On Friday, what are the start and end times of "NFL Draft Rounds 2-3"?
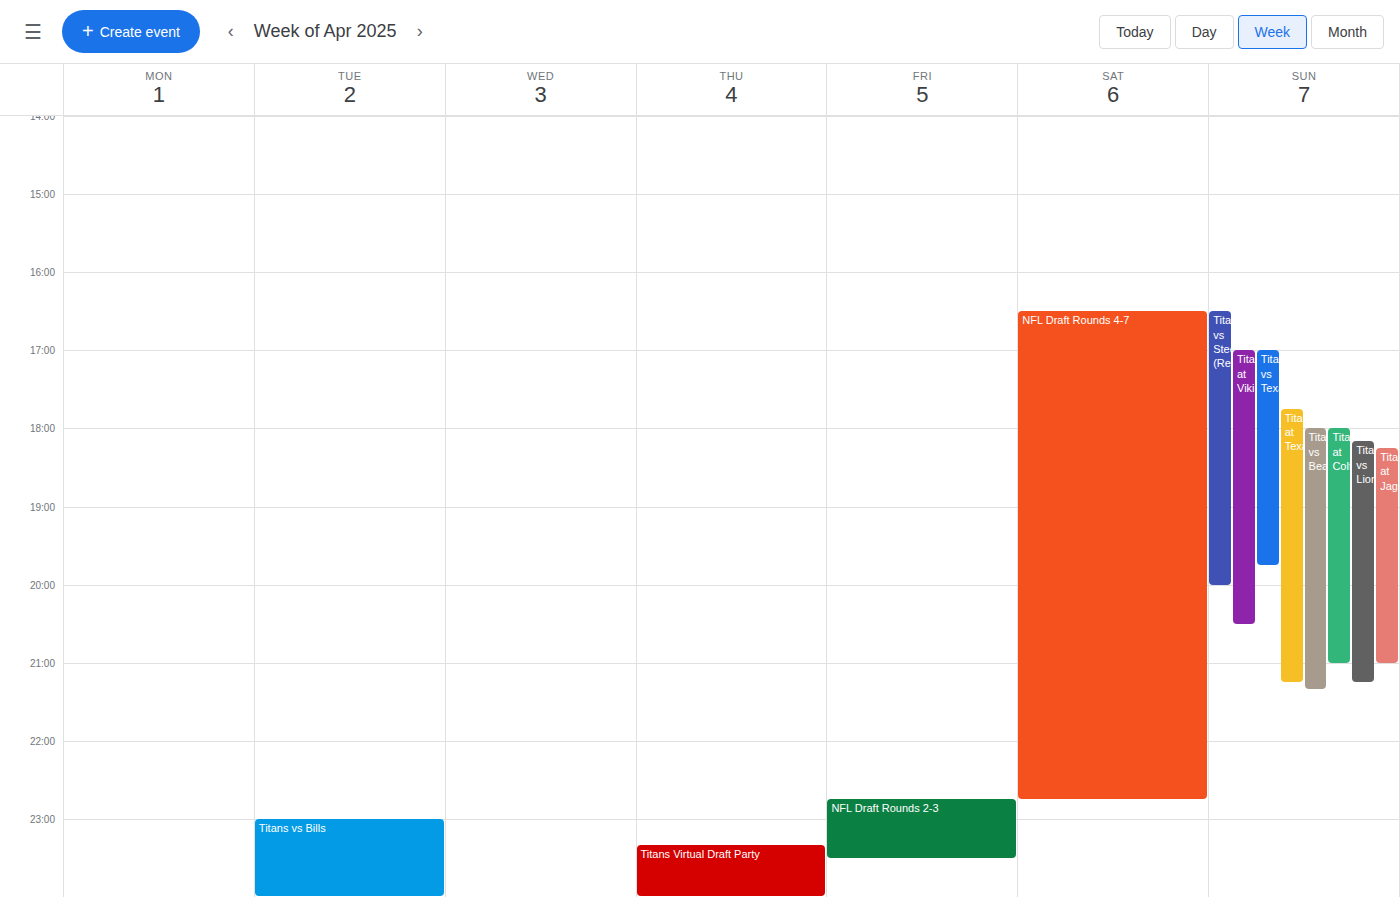
22:45 to 23:30